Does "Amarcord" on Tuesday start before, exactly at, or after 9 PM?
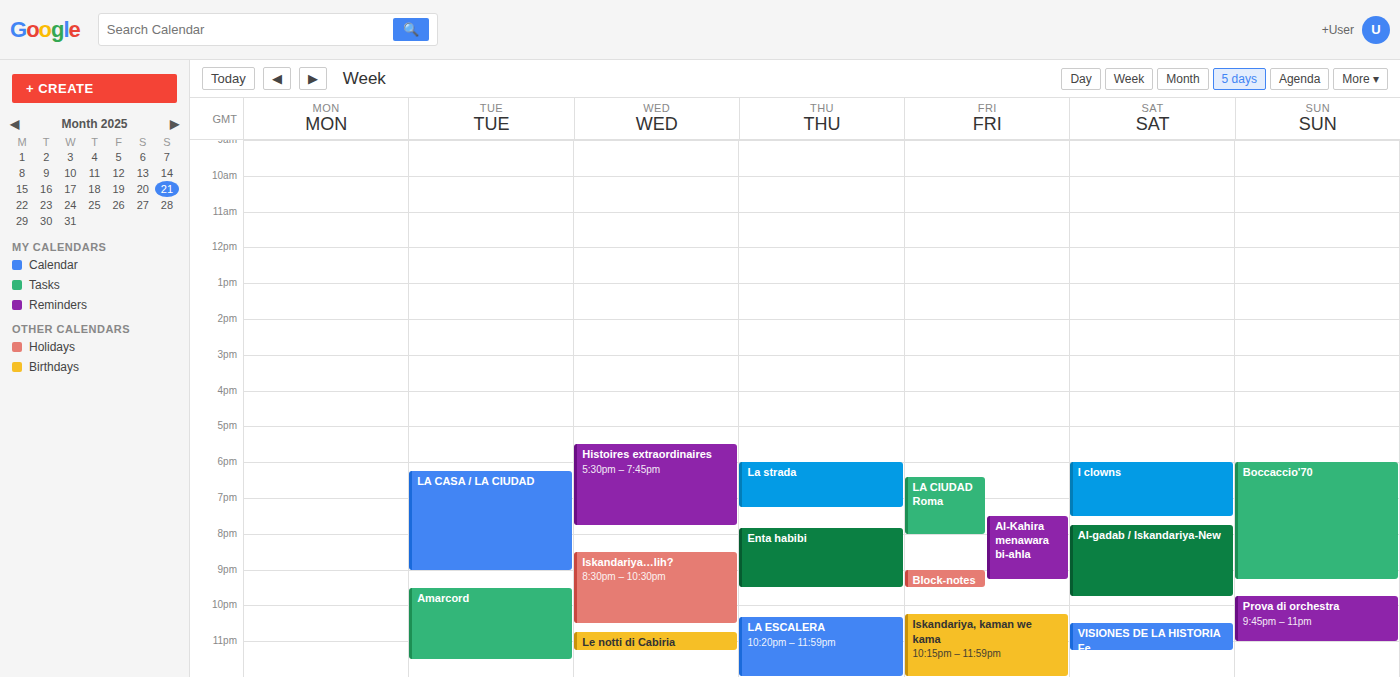
9:30 PM -- after 9 PM, 30 minutes below the 9 PM line.